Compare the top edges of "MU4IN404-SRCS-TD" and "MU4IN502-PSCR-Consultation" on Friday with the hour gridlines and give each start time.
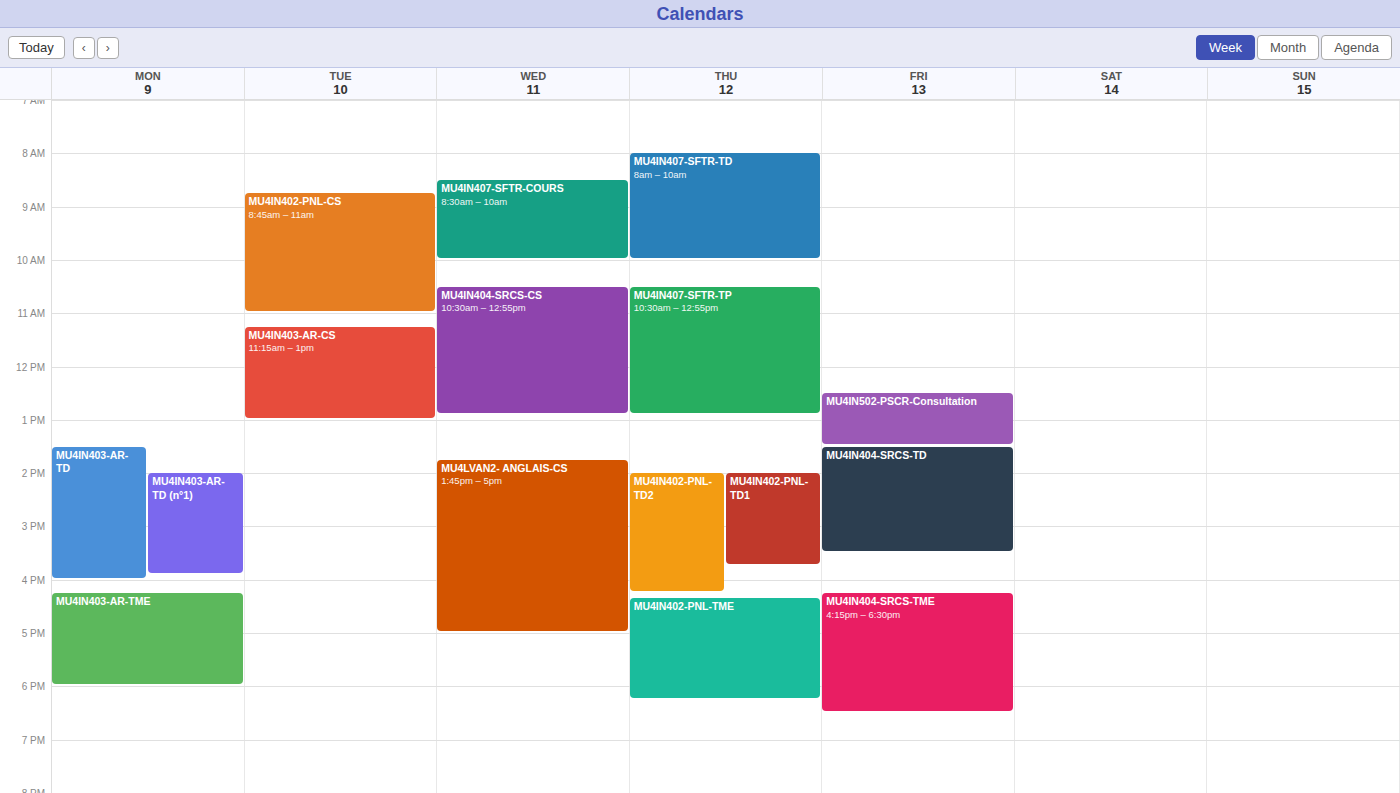
"MU4IN404-SRCS-TD": 1:30 PM, halfway between the 1 PM and 2 PM lines. "MU4IN502-PSCR-Consultation": 12:30 PM, halfway between the 12 PM and 1 PM lines.